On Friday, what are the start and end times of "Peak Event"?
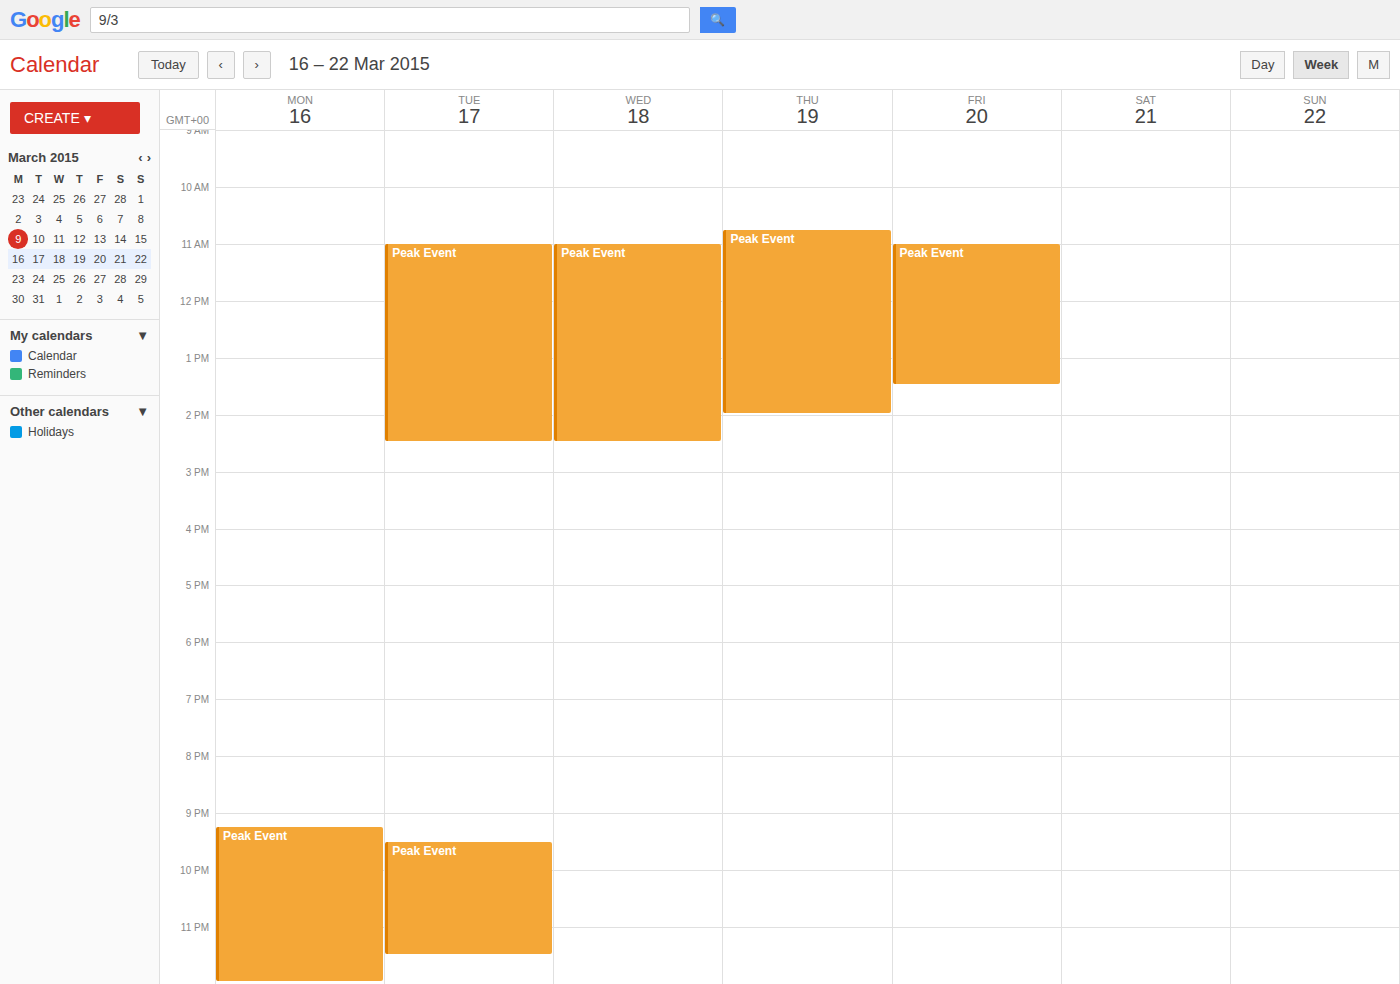
11:00 AM to 1:30 PM